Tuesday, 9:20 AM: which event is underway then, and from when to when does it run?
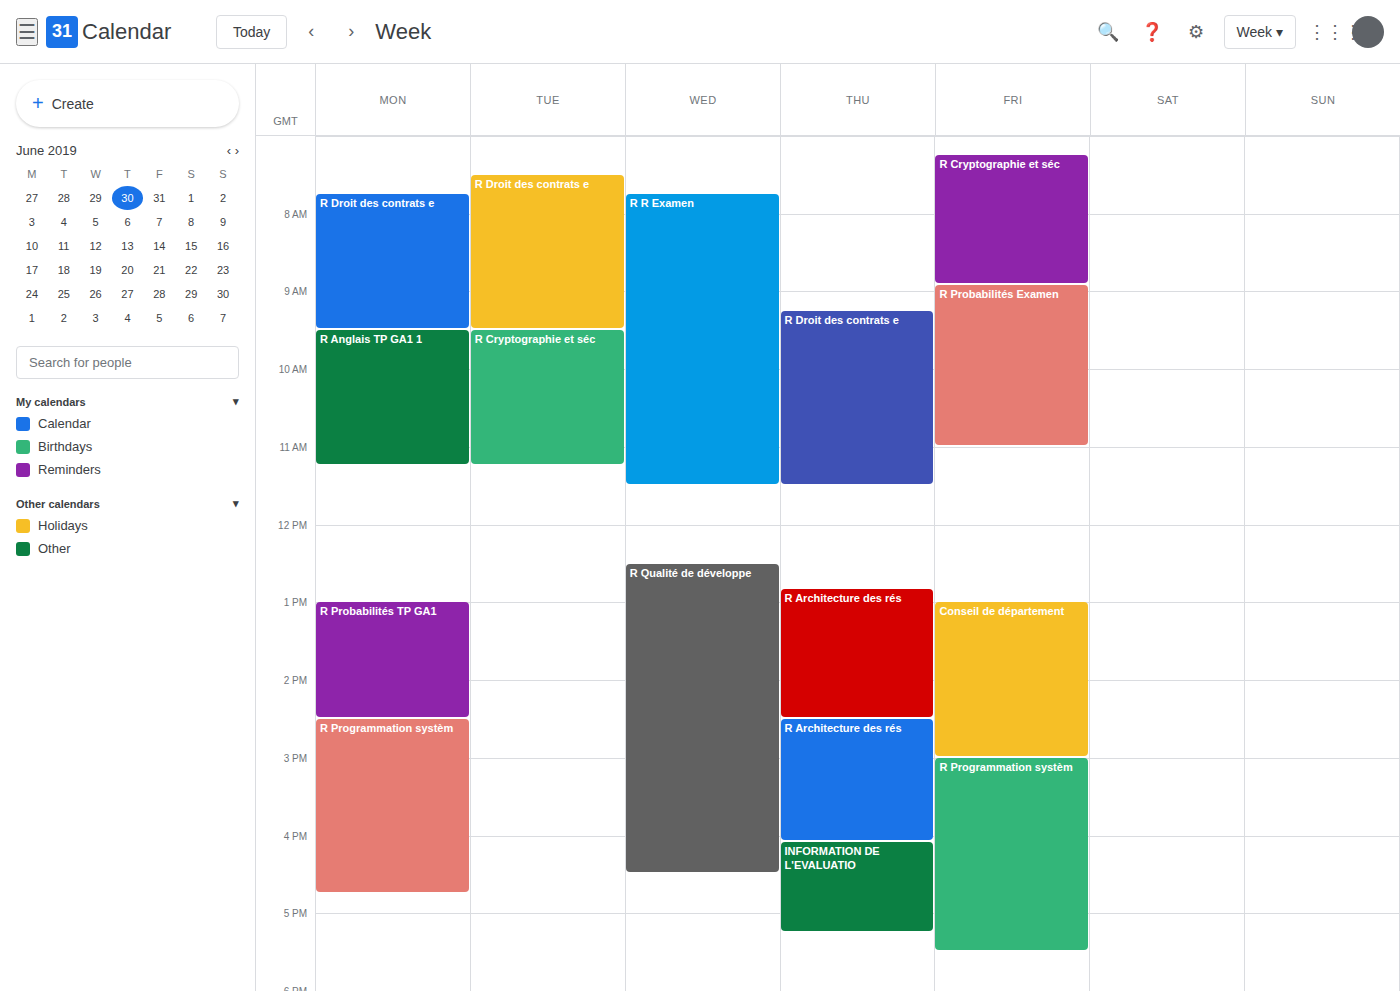
"R Droit des contrats e", 7:30 AM to 9:30 AM